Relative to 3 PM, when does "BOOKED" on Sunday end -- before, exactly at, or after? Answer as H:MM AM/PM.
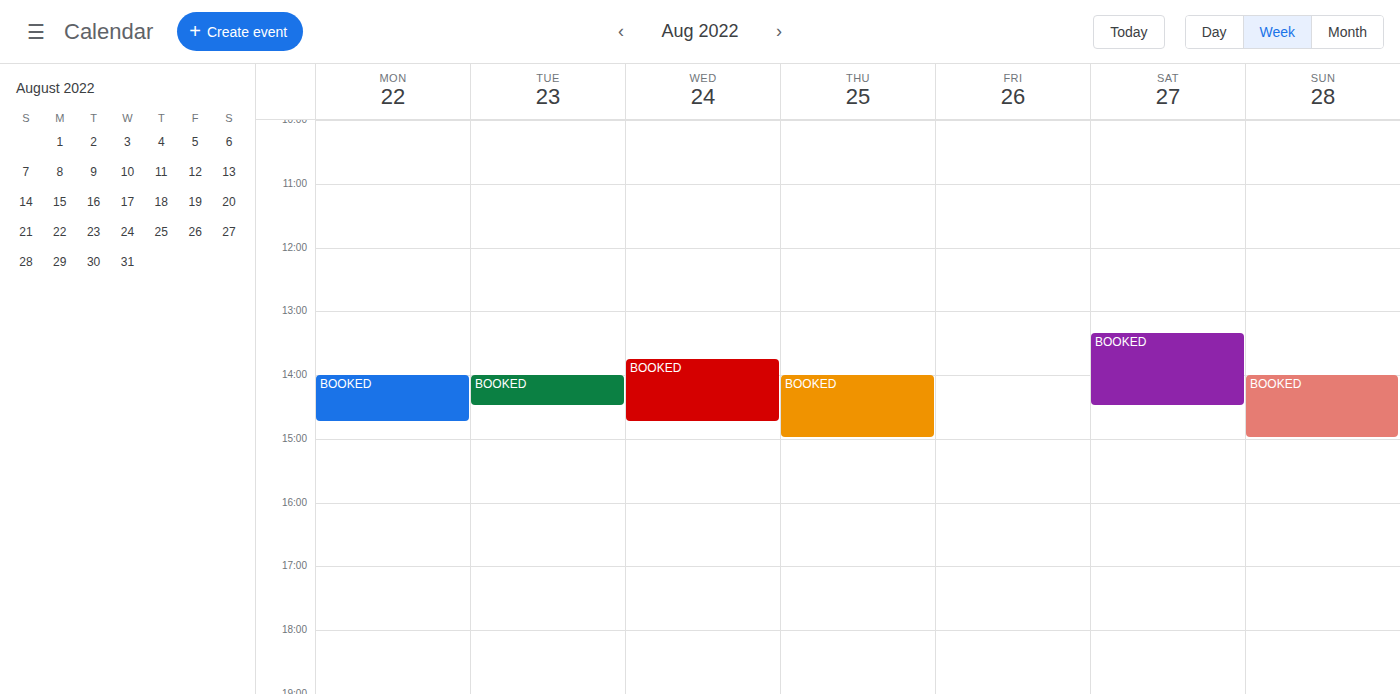
3:00 PM -- exactly at 3 PM, on the 3 PM line.